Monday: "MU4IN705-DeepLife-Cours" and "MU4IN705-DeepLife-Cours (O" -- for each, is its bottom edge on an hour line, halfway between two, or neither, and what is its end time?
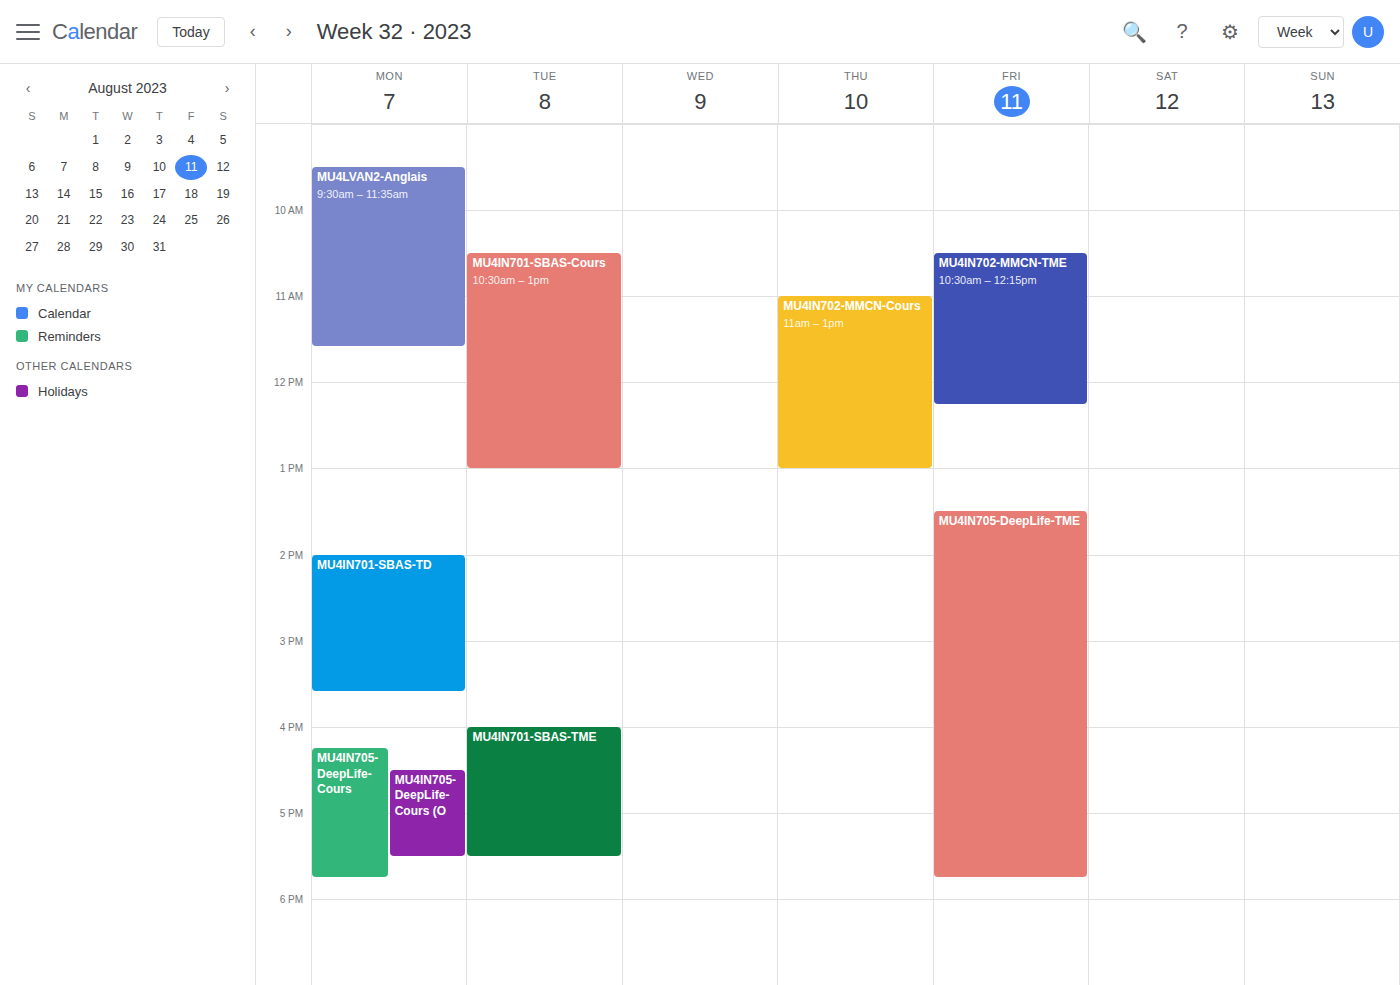
"MU4IN705-DeepLife-Cours": 17:45, neither: three quarters of the way from the 17:00 line to the 18:00 line. "MU4IN705-DeepLife-Cours (O": 17:30, halfway between the 17:00 and 18:00 lines.